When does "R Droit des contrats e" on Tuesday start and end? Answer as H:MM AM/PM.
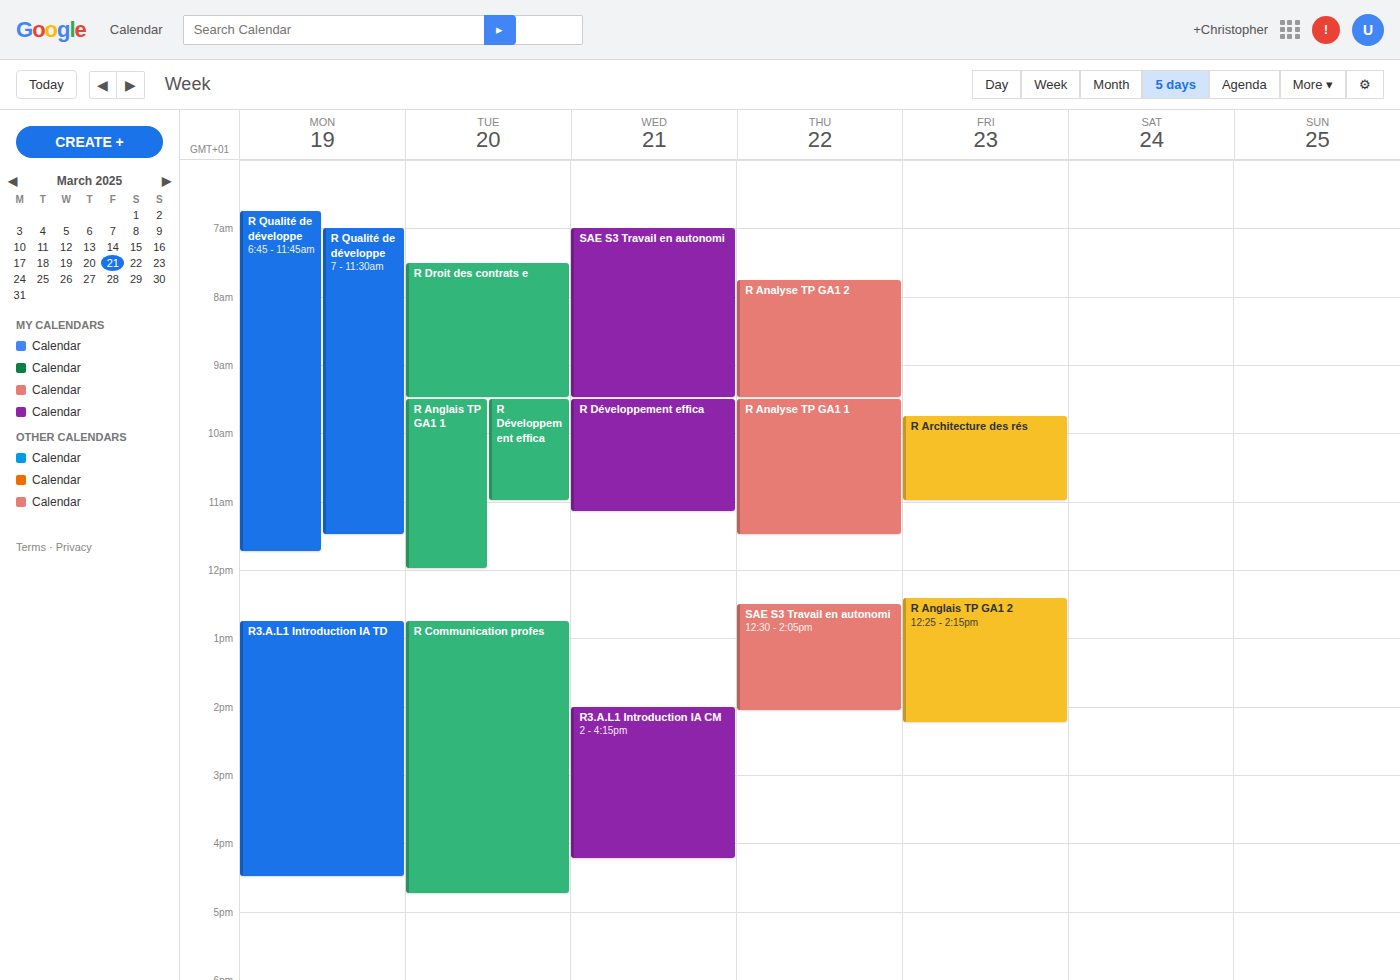
7:30 AM to 9:30 AM